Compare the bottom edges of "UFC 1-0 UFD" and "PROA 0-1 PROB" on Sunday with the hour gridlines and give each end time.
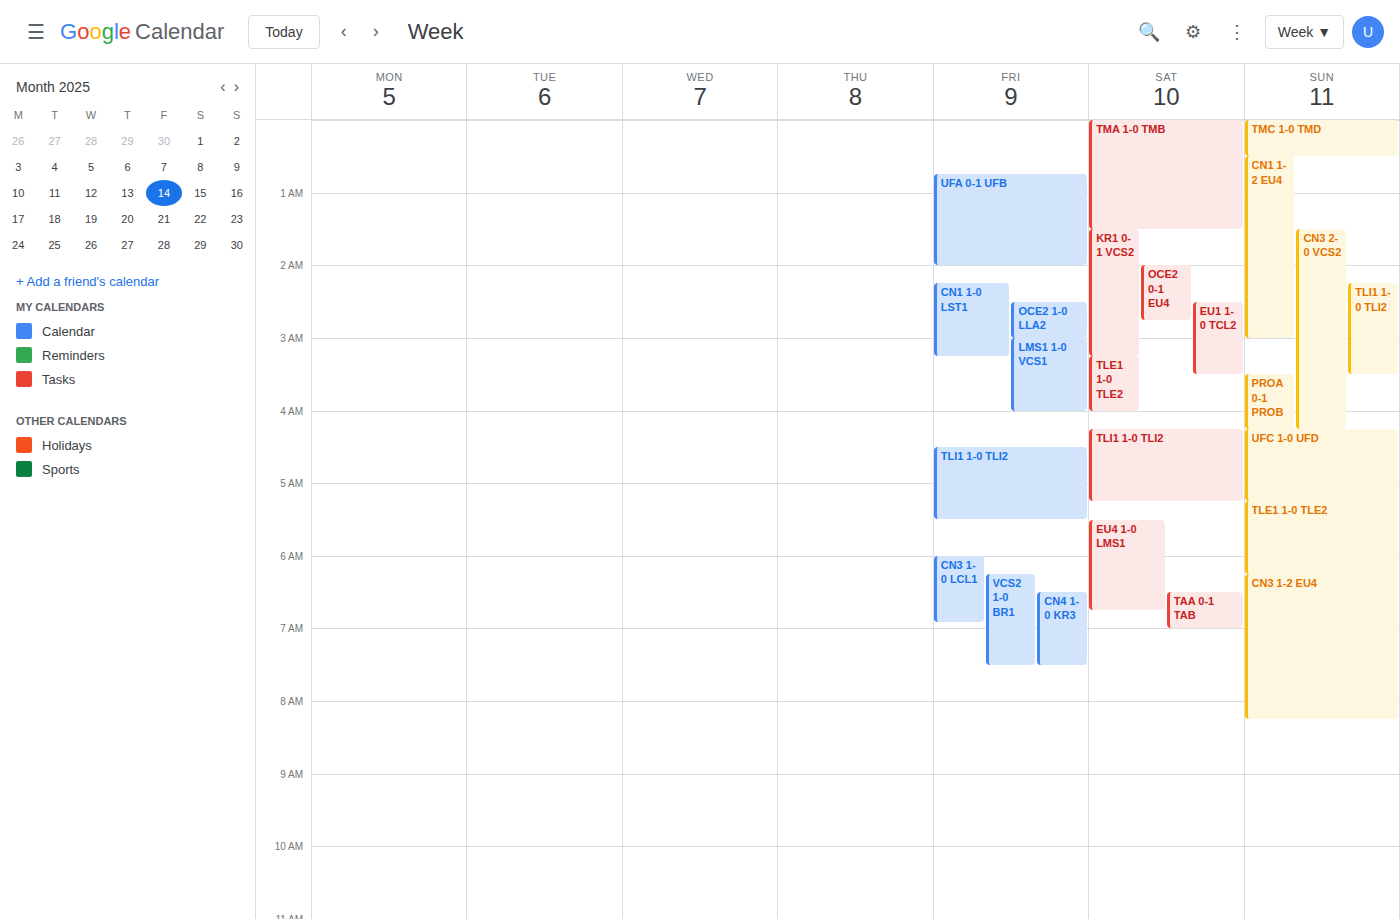
"UFC 1-0 UFD": 5:15 AM, neither: a quarter of the way from the 5 AM line to the 6 AM line. "PROA 0-1 PROB": 4:15 AM, neither: a quarter of the way from the 4 AM line to the 5 AM line.